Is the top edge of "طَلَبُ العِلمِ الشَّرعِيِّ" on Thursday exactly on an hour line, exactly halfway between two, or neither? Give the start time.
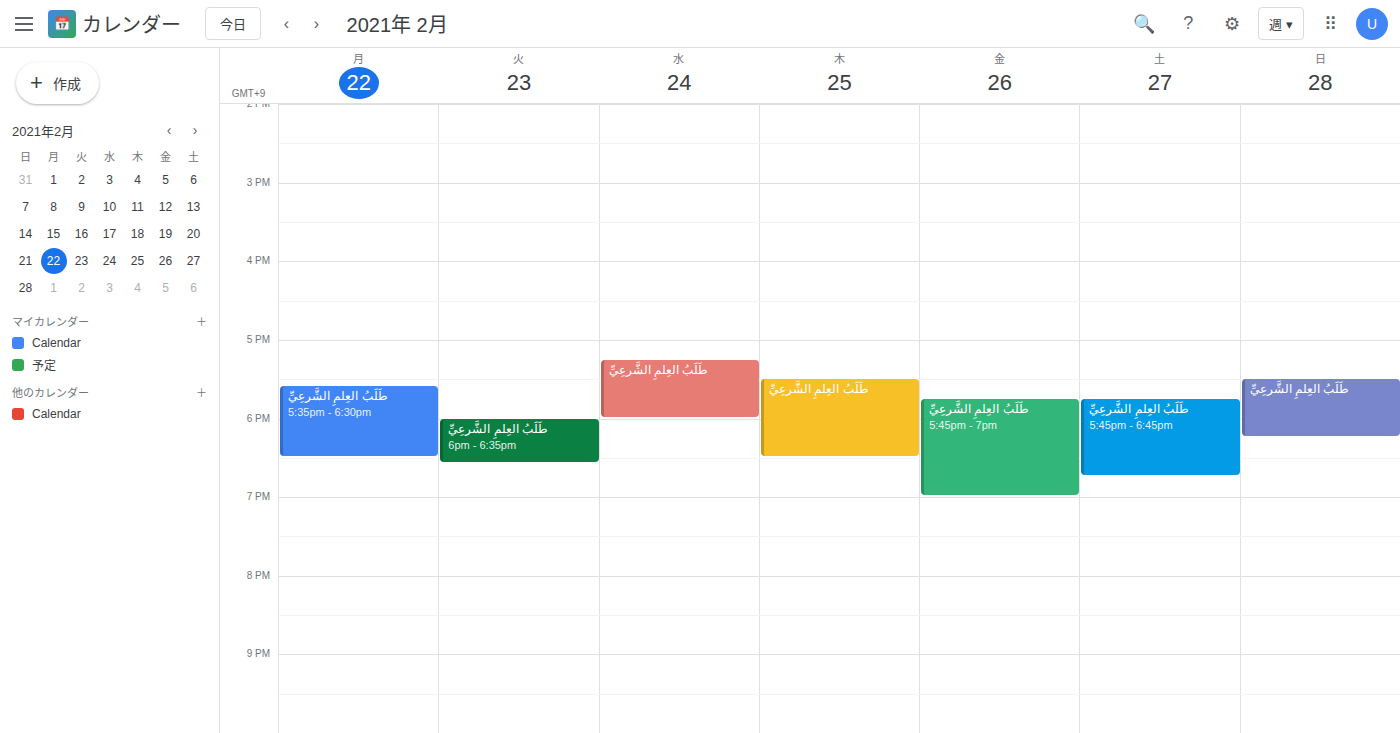
5:30 PM -- halfway between the 5 PM and 6 PM lines.